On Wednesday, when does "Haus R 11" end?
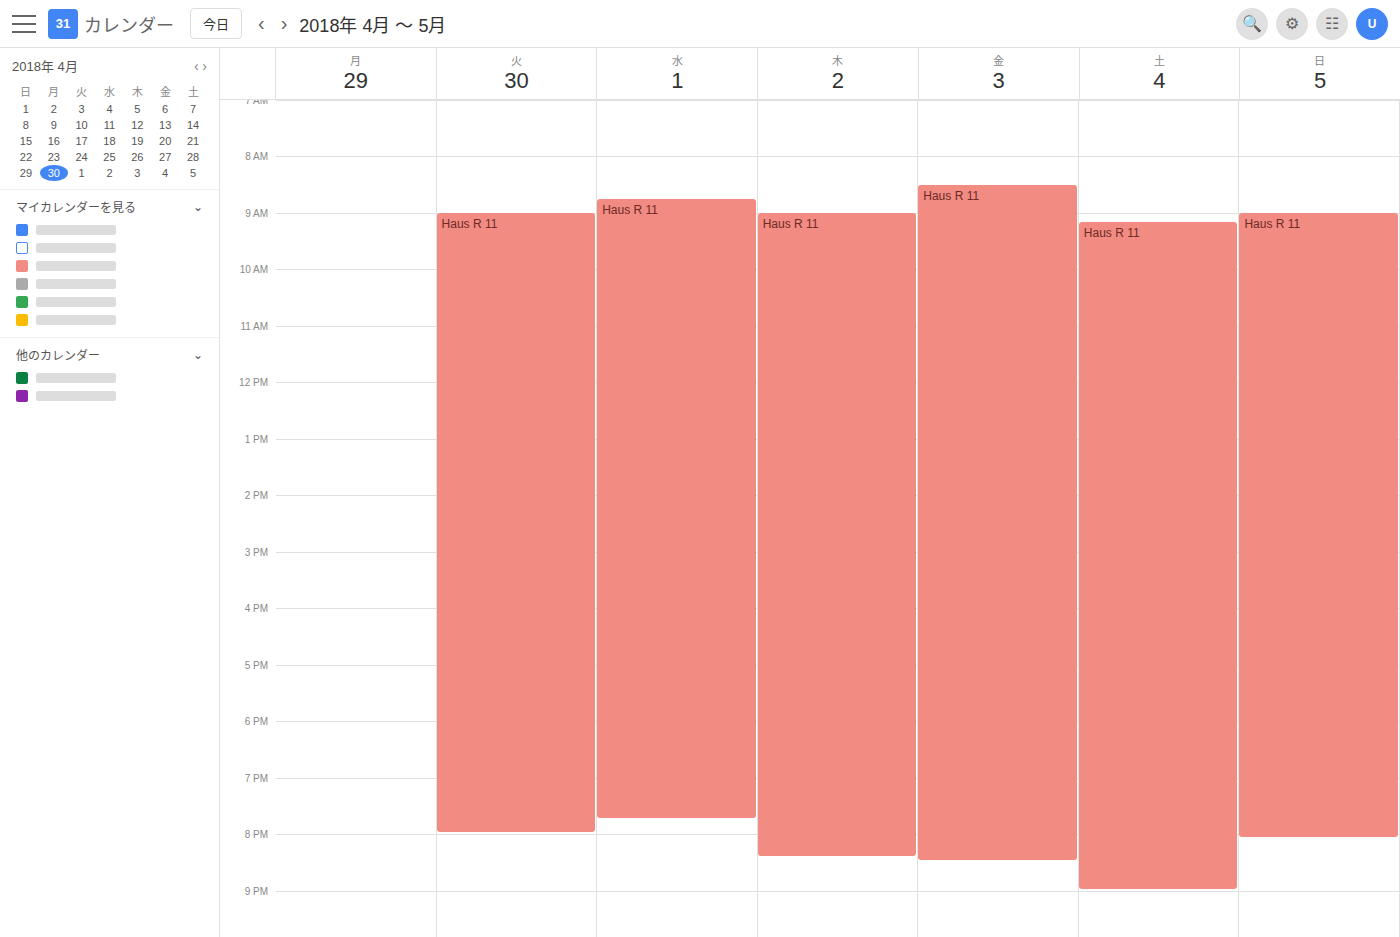
7:45 PM